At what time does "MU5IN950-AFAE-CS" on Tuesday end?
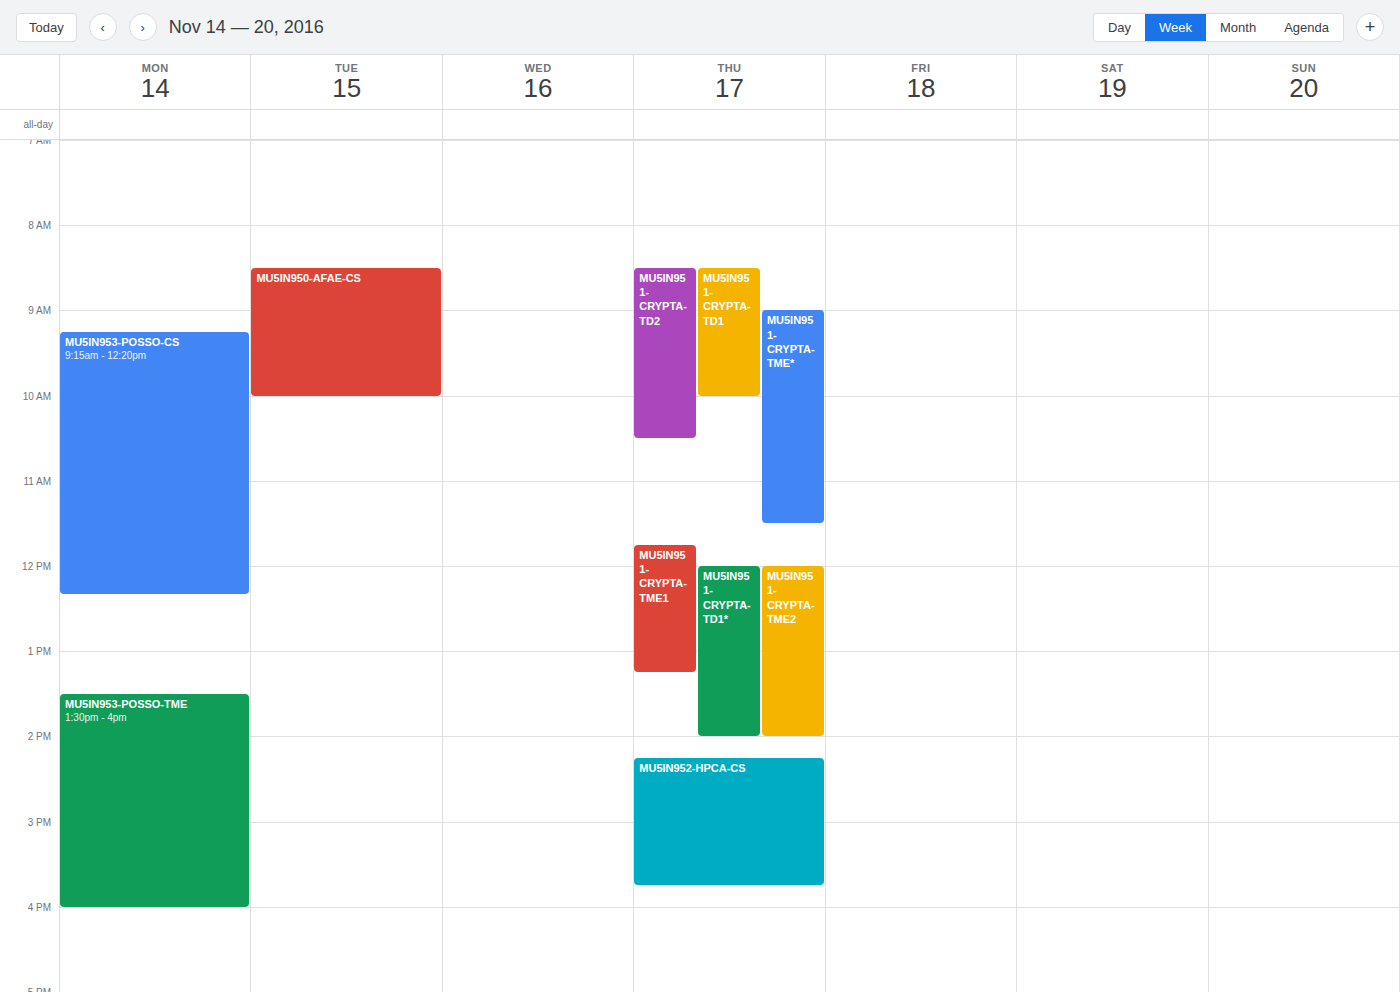
10:00 AM